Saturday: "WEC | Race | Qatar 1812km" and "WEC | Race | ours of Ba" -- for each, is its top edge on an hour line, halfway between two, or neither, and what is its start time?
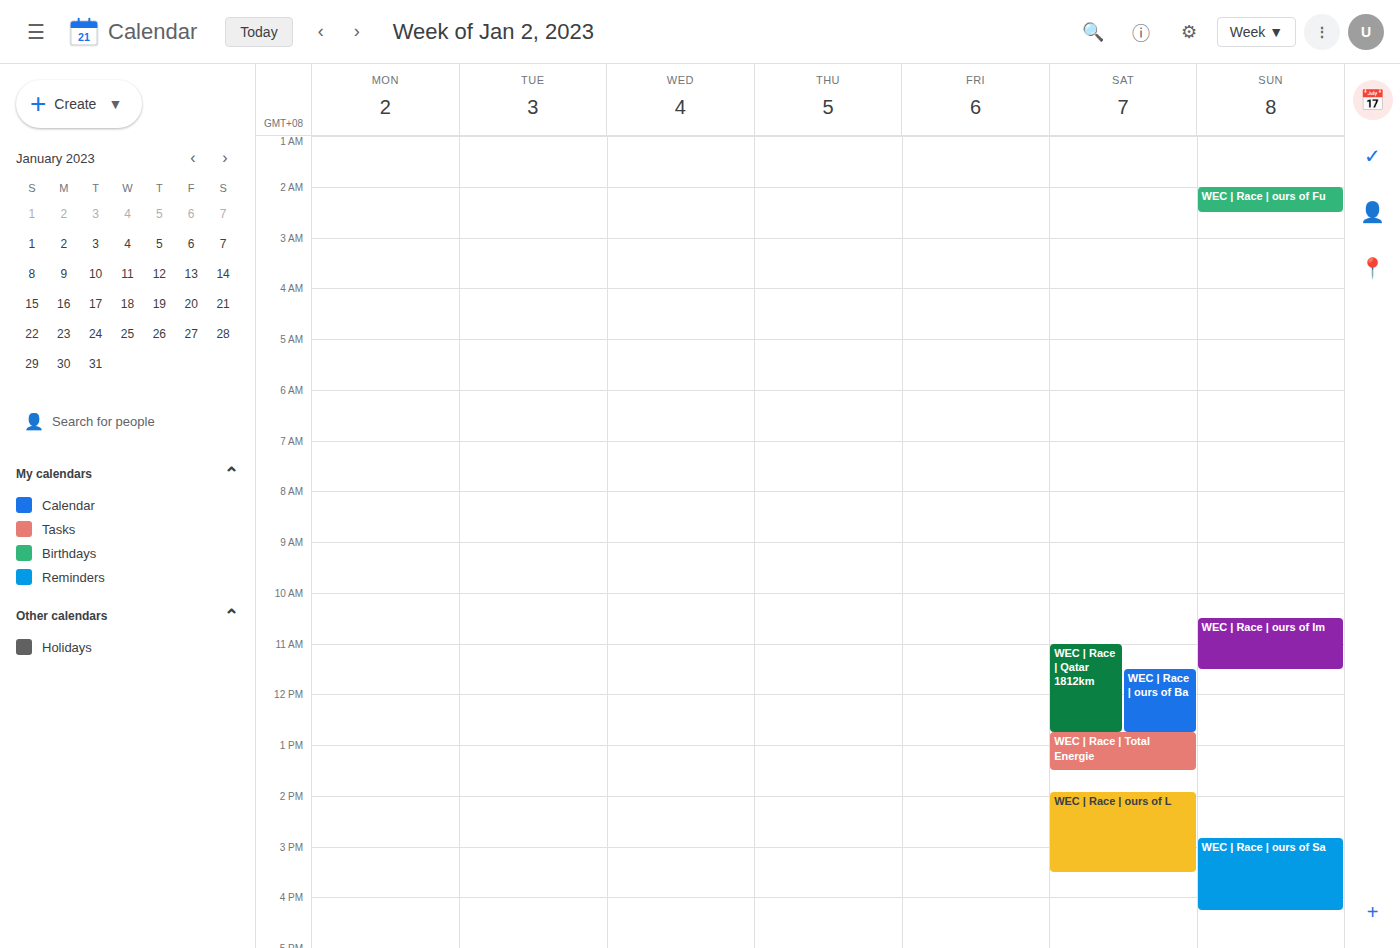
"WEC | Race | Qatar 1812km": 11:00, exactly on the 11:00 line. "WEC | Race | ours of Ba": 11:30, halfway between the 11:00 and 12:00 lines.